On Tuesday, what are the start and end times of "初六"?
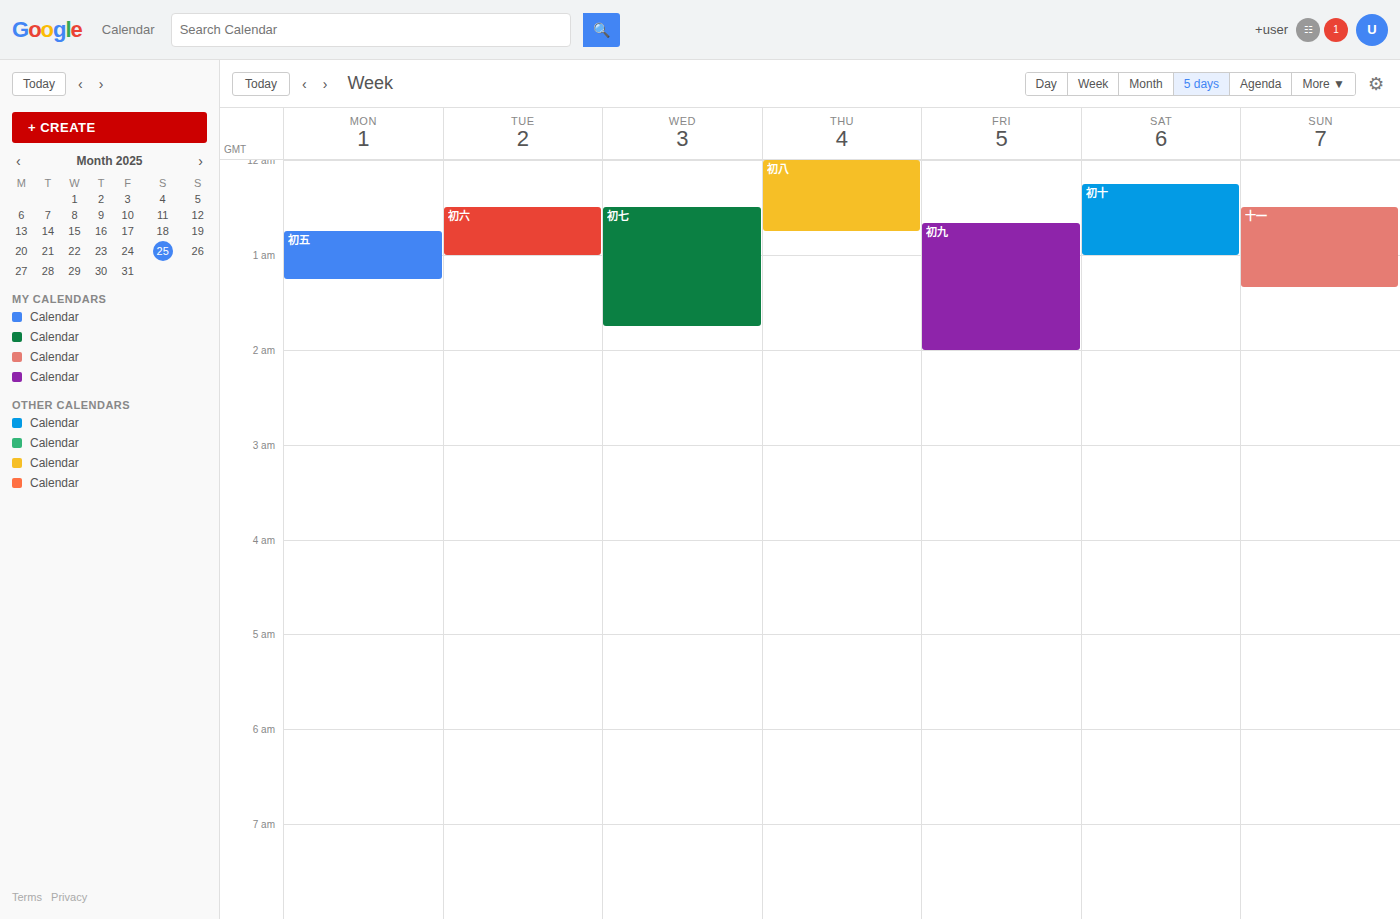
12:30 AM to 1:00 AM